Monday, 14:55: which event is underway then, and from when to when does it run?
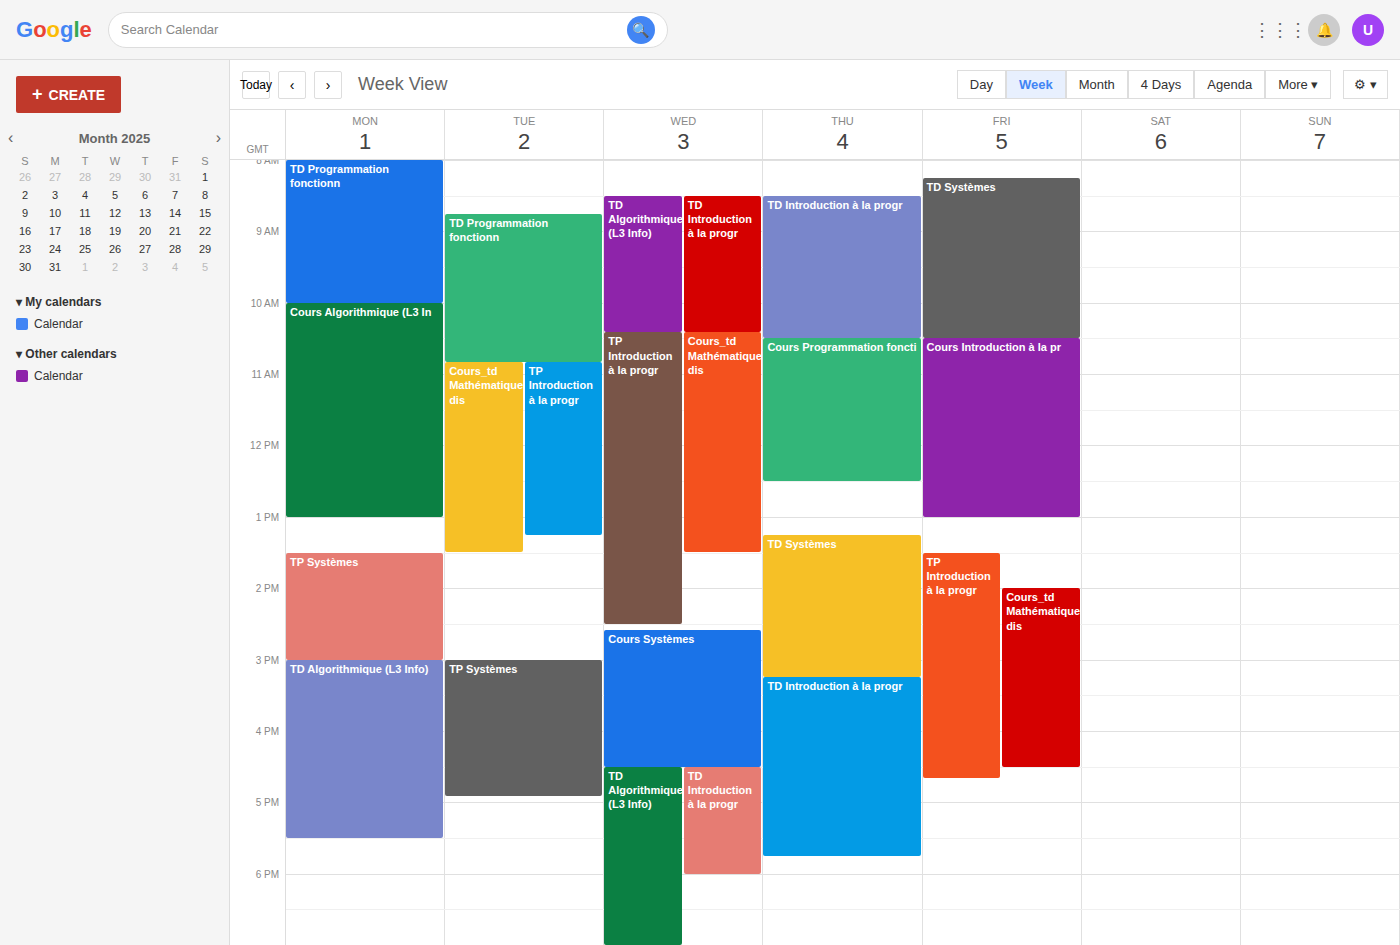
"TP Systèmes", 13:30 to 15:00